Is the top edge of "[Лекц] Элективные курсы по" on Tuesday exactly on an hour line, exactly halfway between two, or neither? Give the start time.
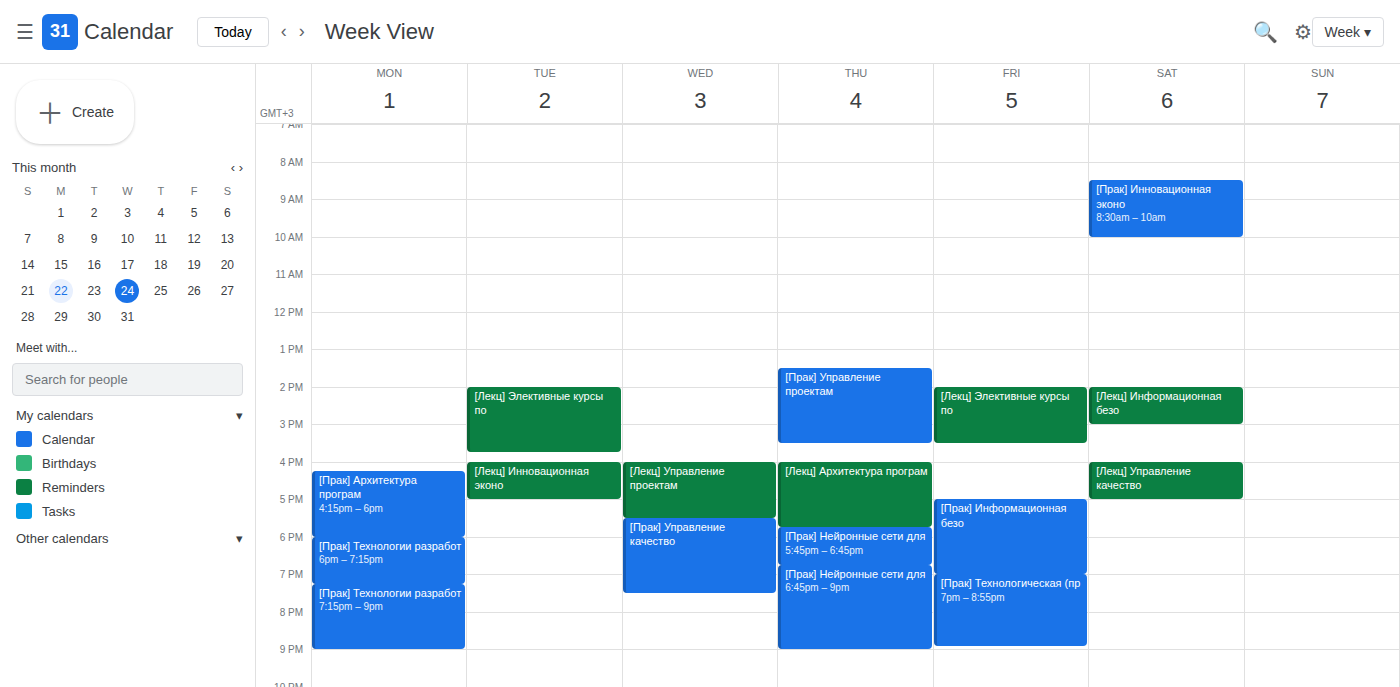
2:00 PM -- exactly on the 2 PM line.